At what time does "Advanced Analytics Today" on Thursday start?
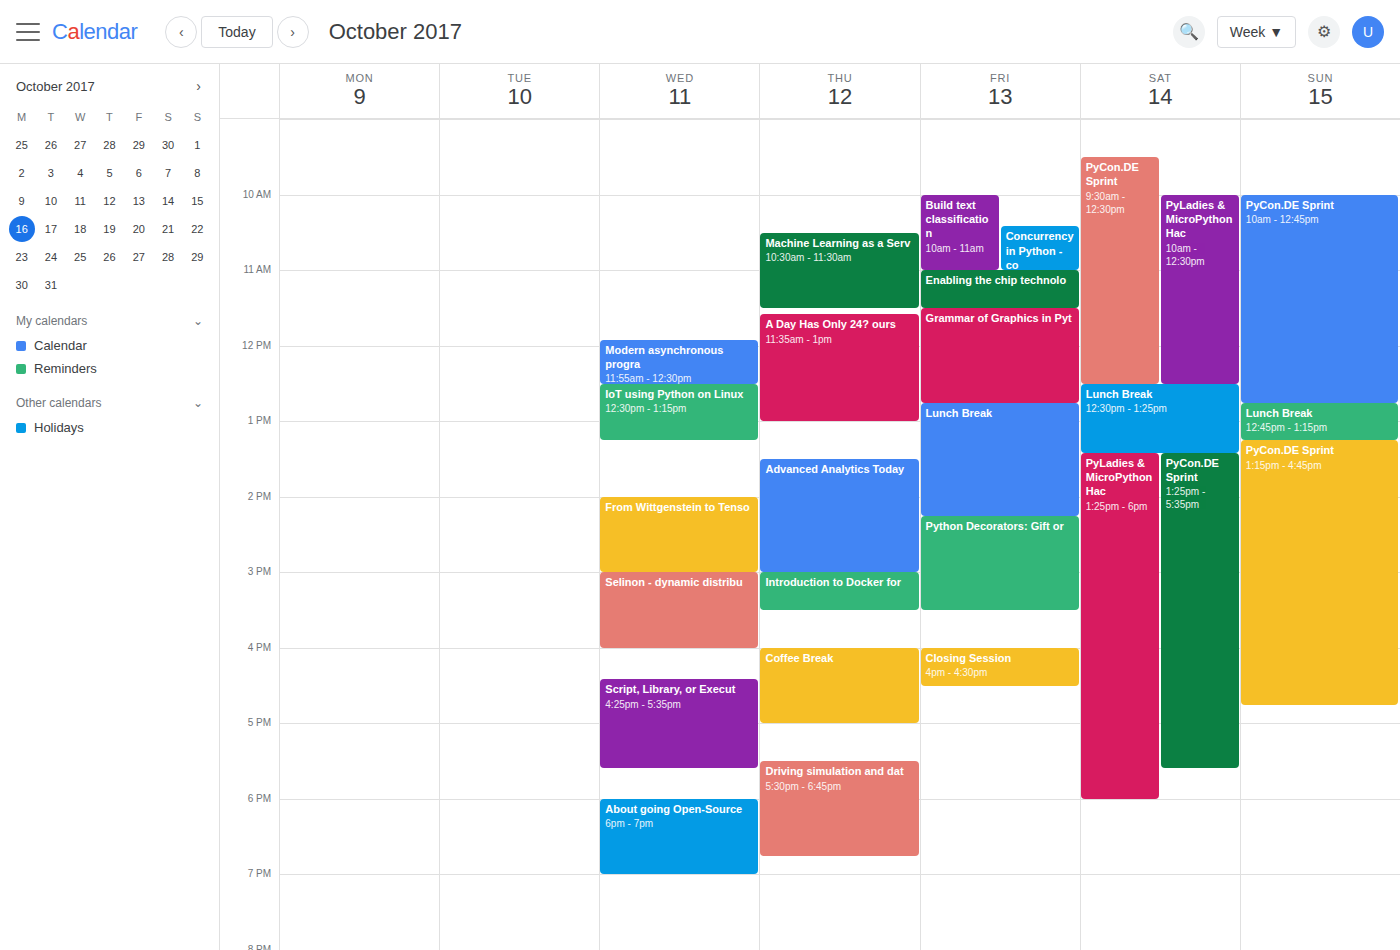
1:30 PM